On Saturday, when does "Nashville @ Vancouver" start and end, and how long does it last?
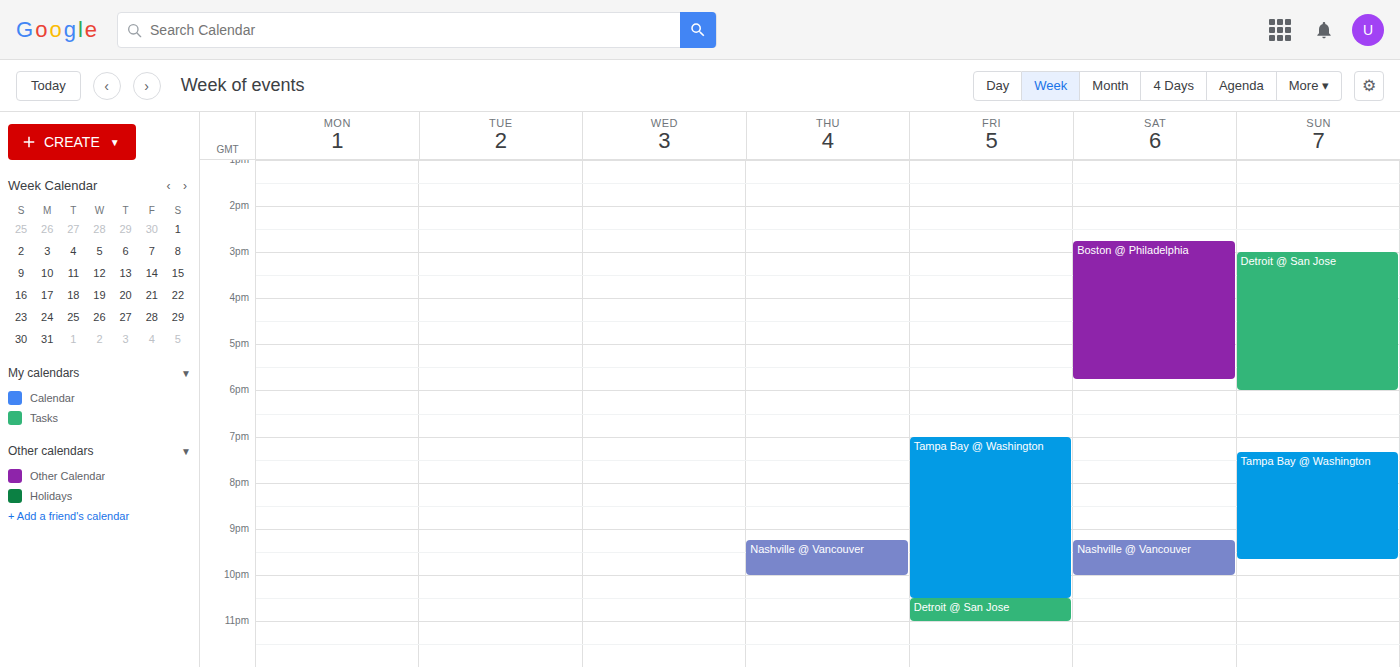
21:15 to 22:00, 45 minutes